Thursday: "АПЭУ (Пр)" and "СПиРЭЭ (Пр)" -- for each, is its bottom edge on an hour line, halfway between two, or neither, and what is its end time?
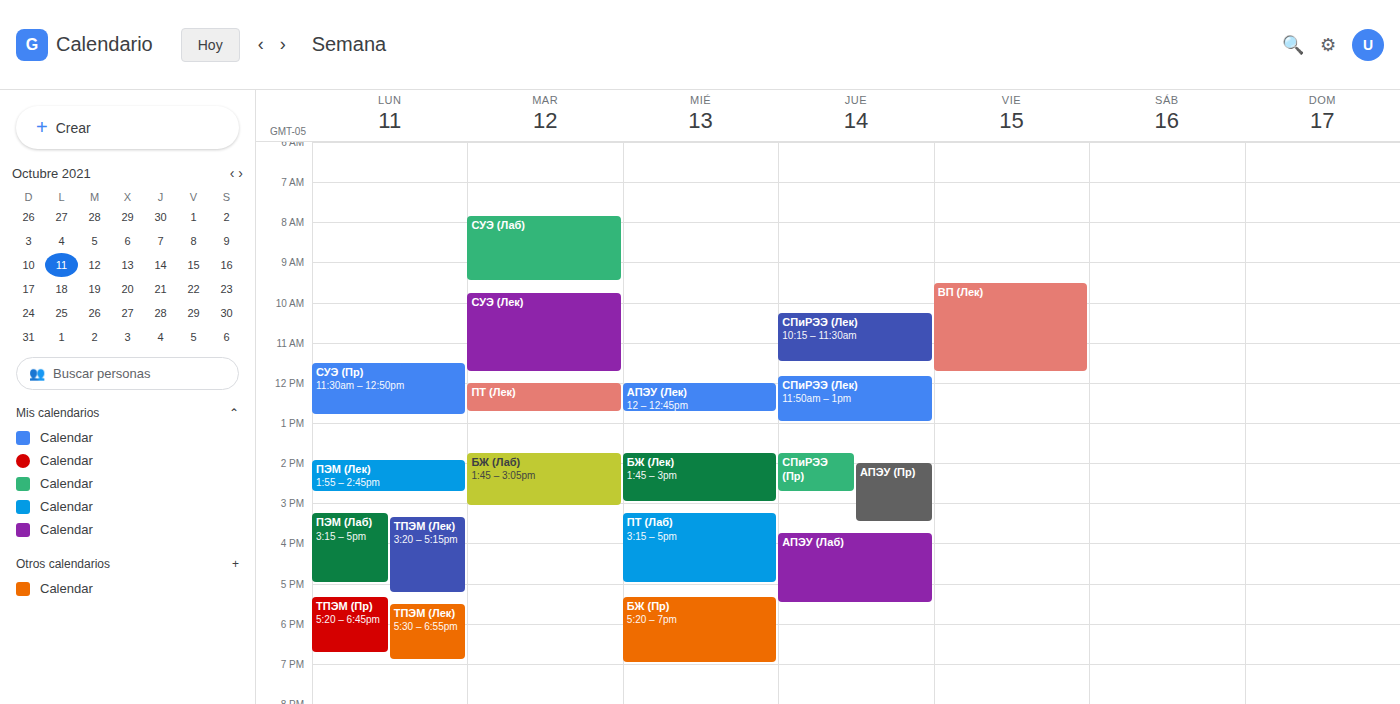
"АПЭУ (Пр)": 3:30 PM, halfway between the 3 PM and 4 PM lines. "СПиРЭЭ (Пр)": 2:45 PM, neither: three quarters of the way from the 2 PM line to the 3 PM line.